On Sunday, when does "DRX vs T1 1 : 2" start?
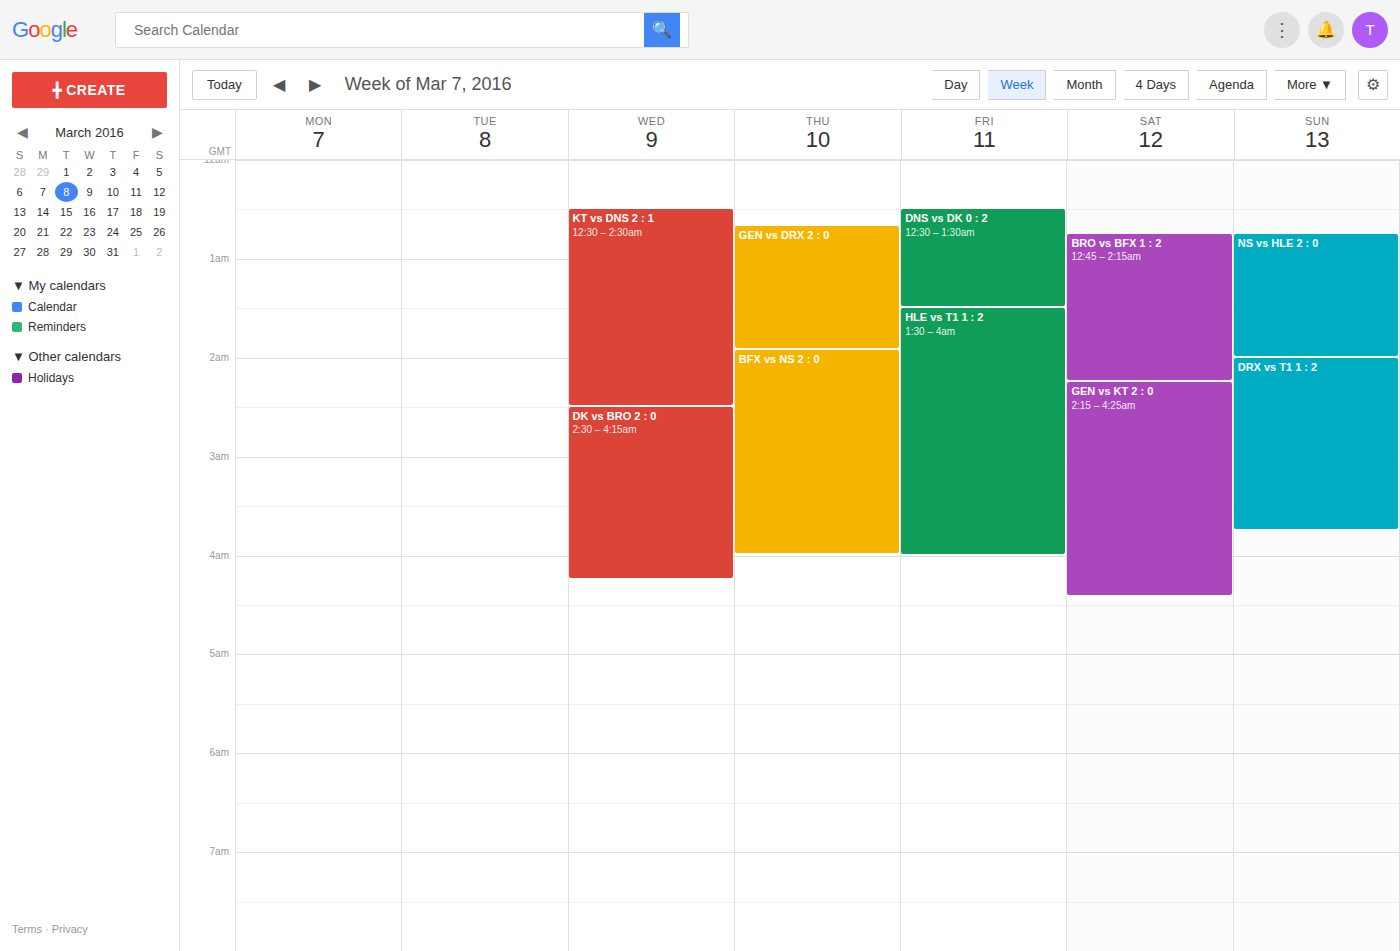
02:00